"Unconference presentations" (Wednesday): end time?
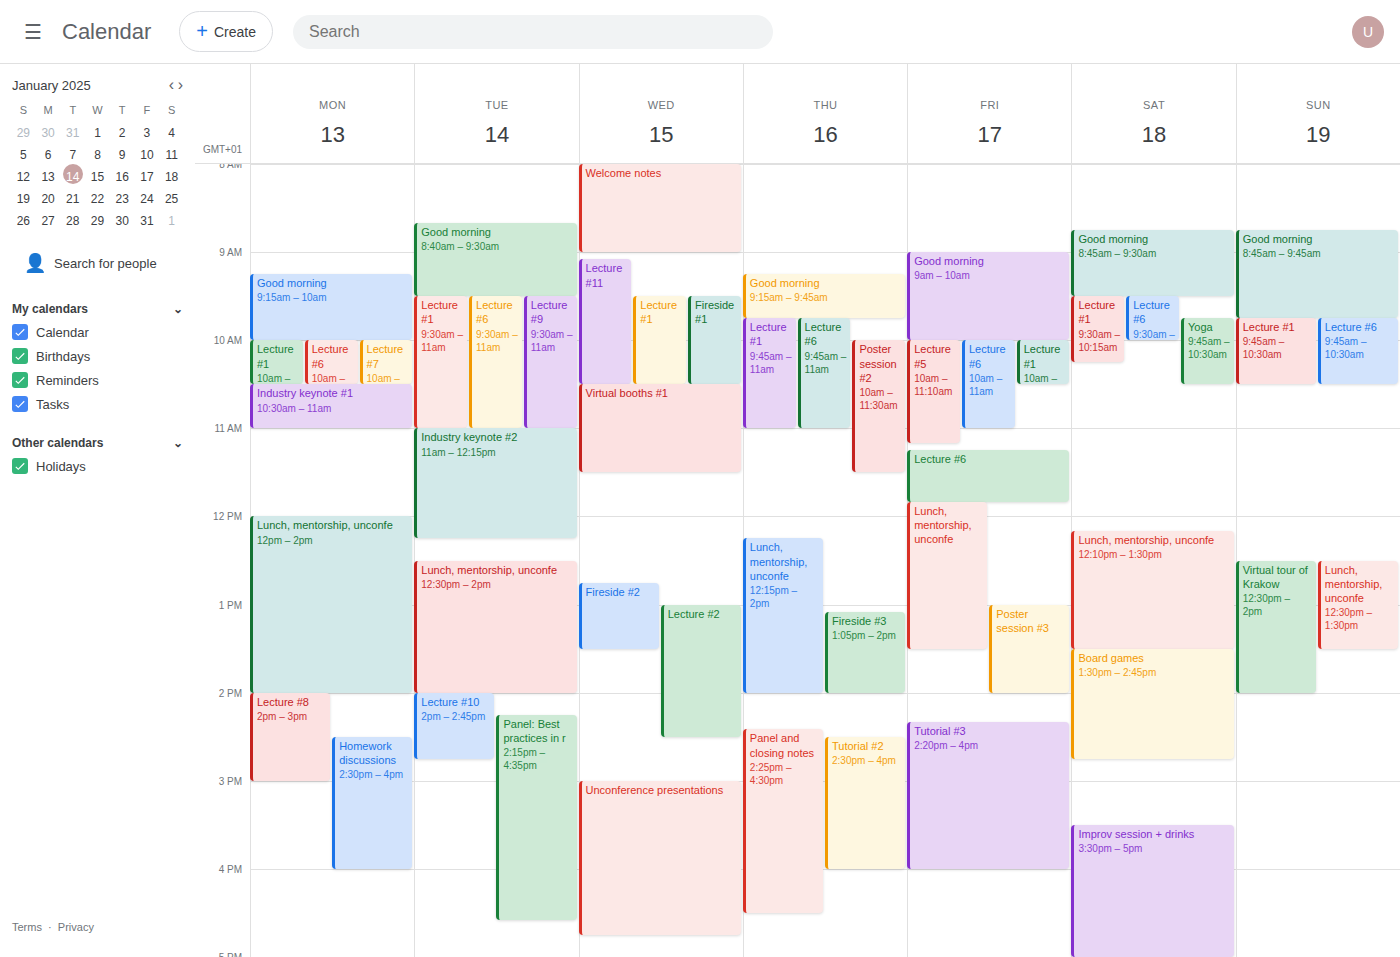
4:45 PM